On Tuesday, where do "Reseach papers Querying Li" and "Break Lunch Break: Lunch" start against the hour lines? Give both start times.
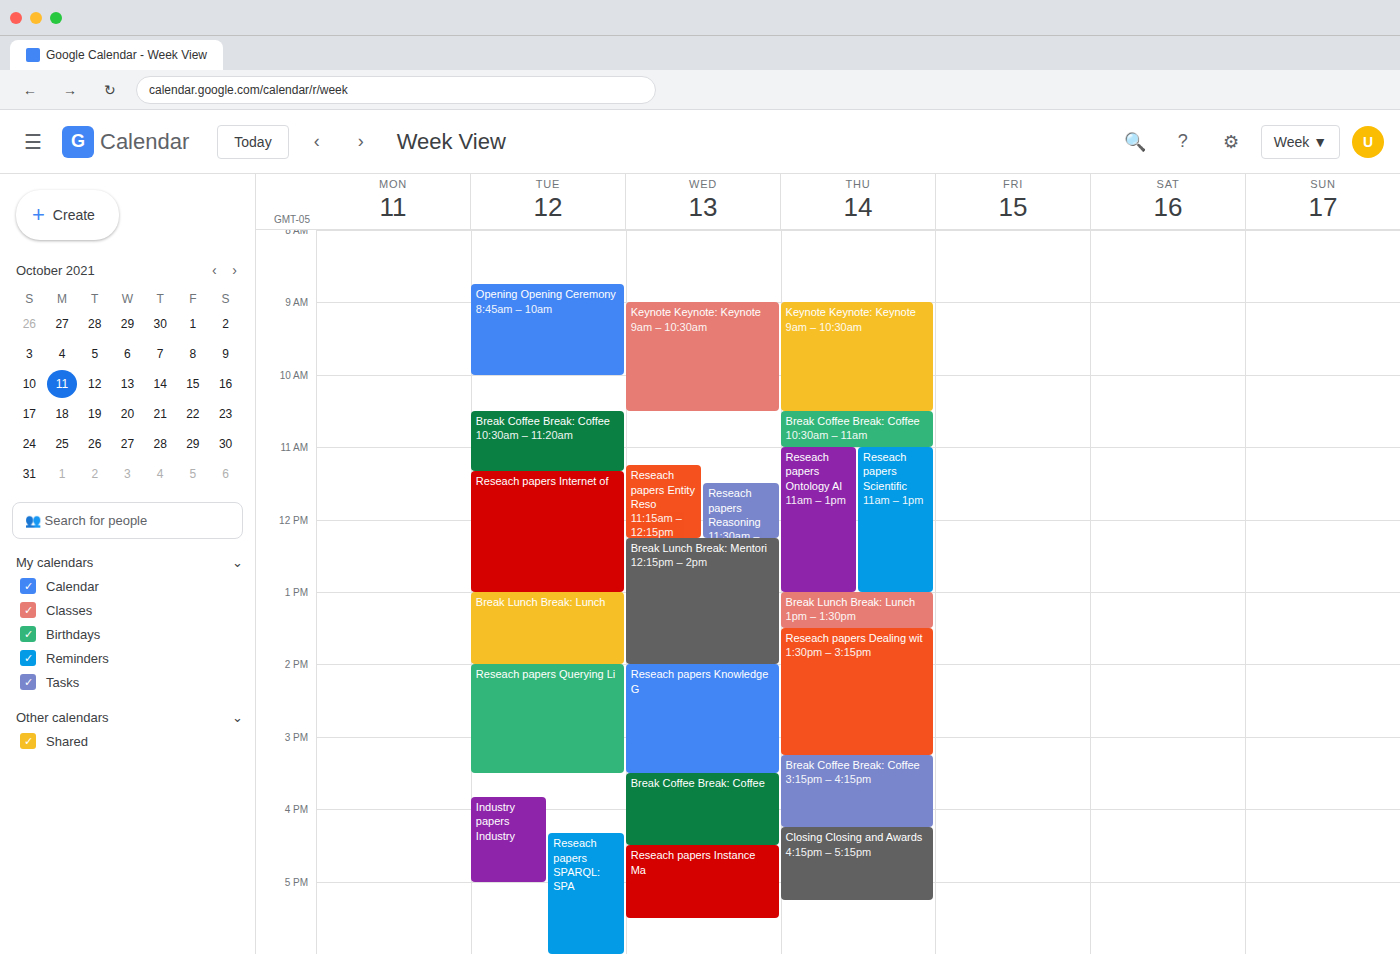
"Reseach papers Querying Li": 14:00, exactly on the 14:00 line. "Break Lunch Break: Lunch": 13:00, exactly on the 13:00 line.